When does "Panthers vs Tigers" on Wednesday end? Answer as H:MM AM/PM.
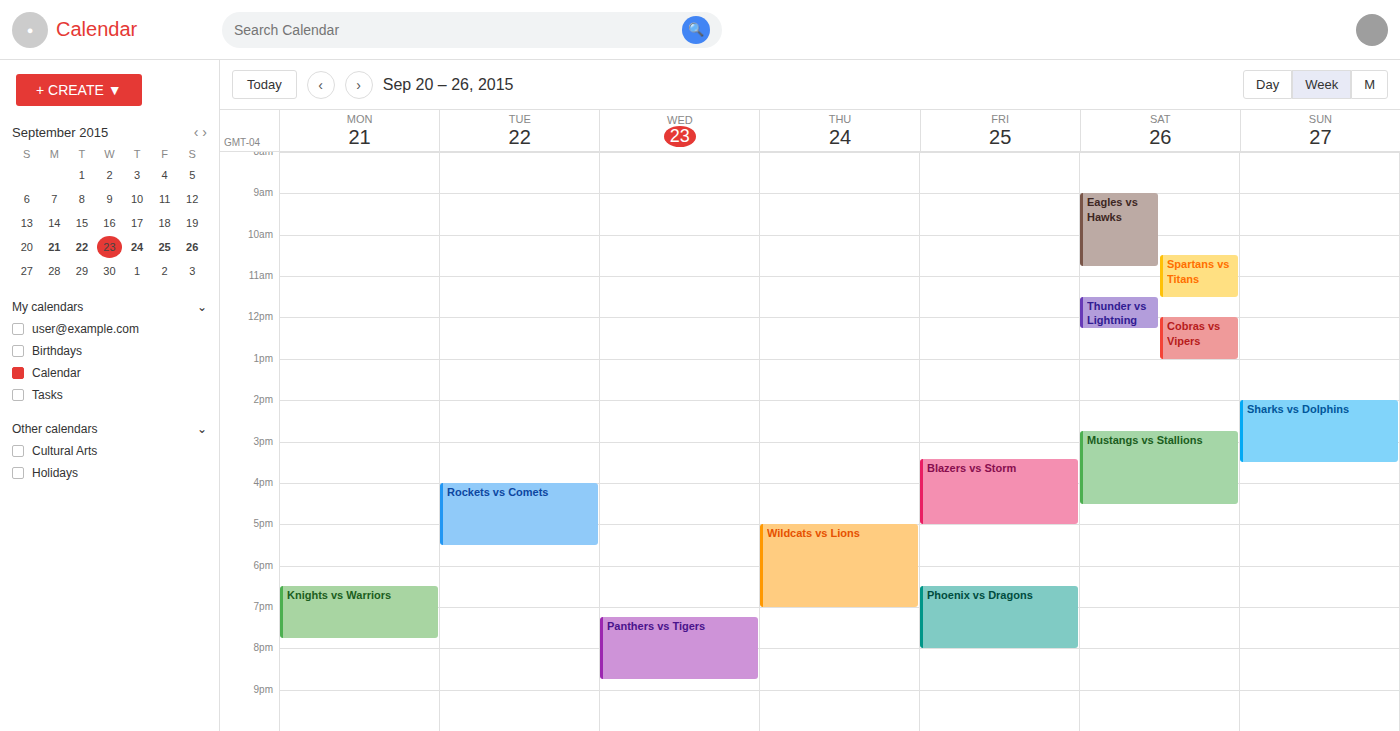
8:45 PM